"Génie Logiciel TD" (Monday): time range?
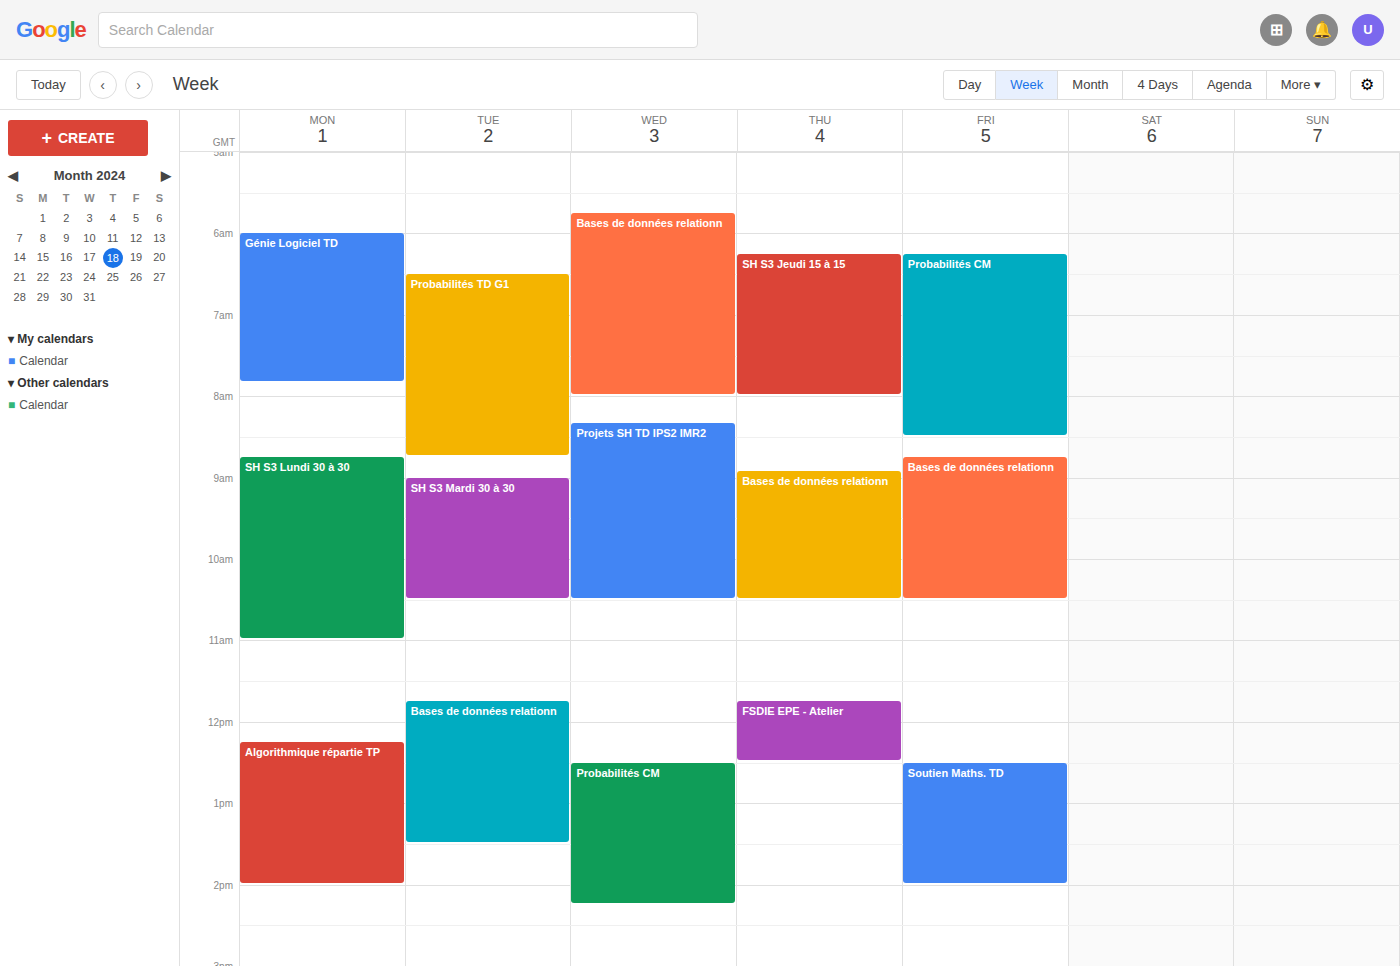
6:00 AM to 7:50 AM